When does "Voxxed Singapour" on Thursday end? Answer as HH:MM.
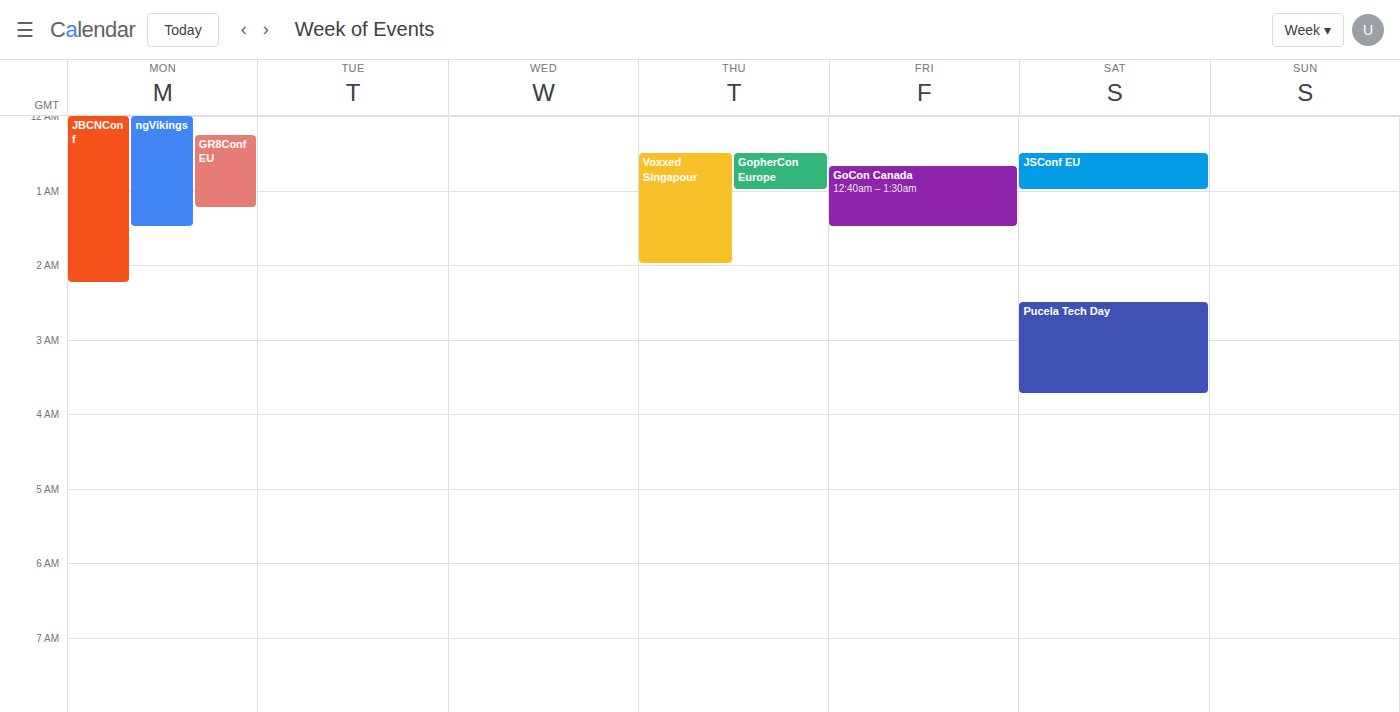
02:00